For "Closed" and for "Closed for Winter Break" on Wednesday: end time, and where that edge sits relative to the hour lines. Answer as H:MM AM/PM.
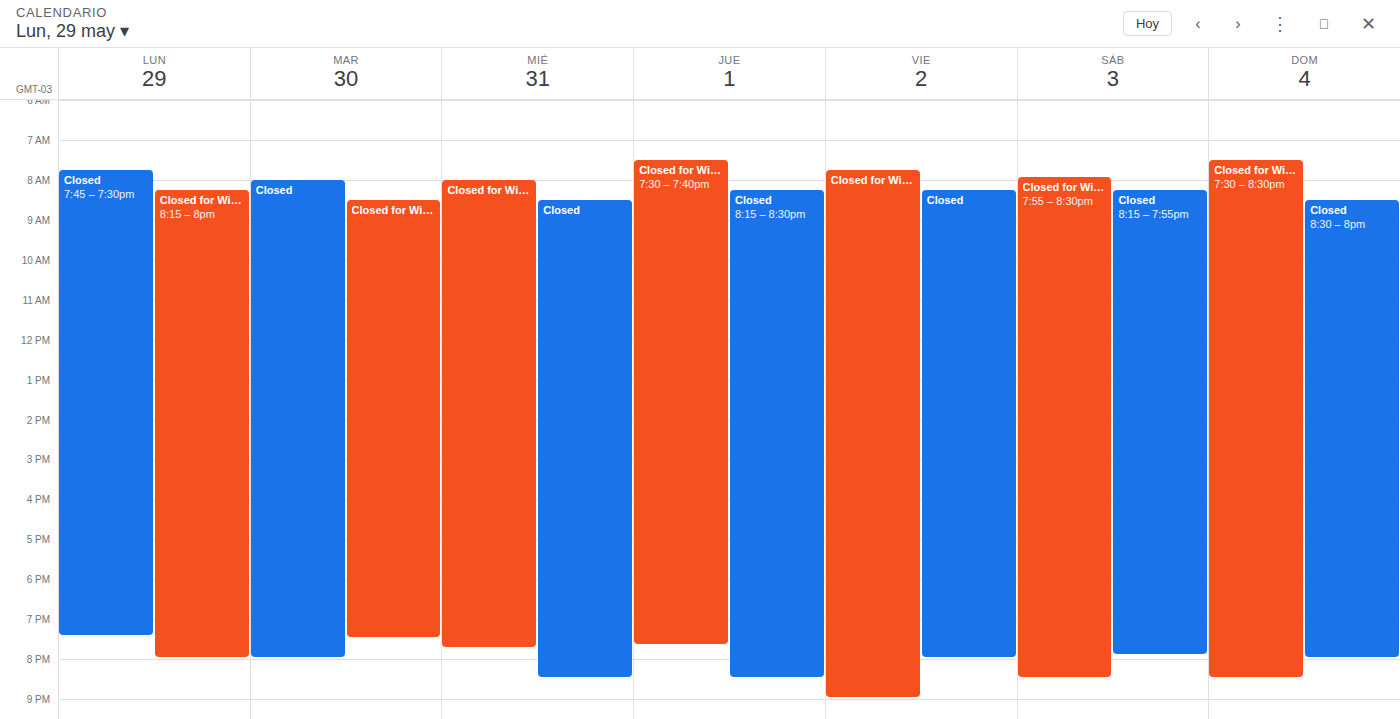
"Closed": 8:30 PM, halfway between the 8 PM and 9 PM lines. "Closed for Winter Break": 7:45 PM, neither: three quarters of the way from the 7 PM line to the 8 PM line.